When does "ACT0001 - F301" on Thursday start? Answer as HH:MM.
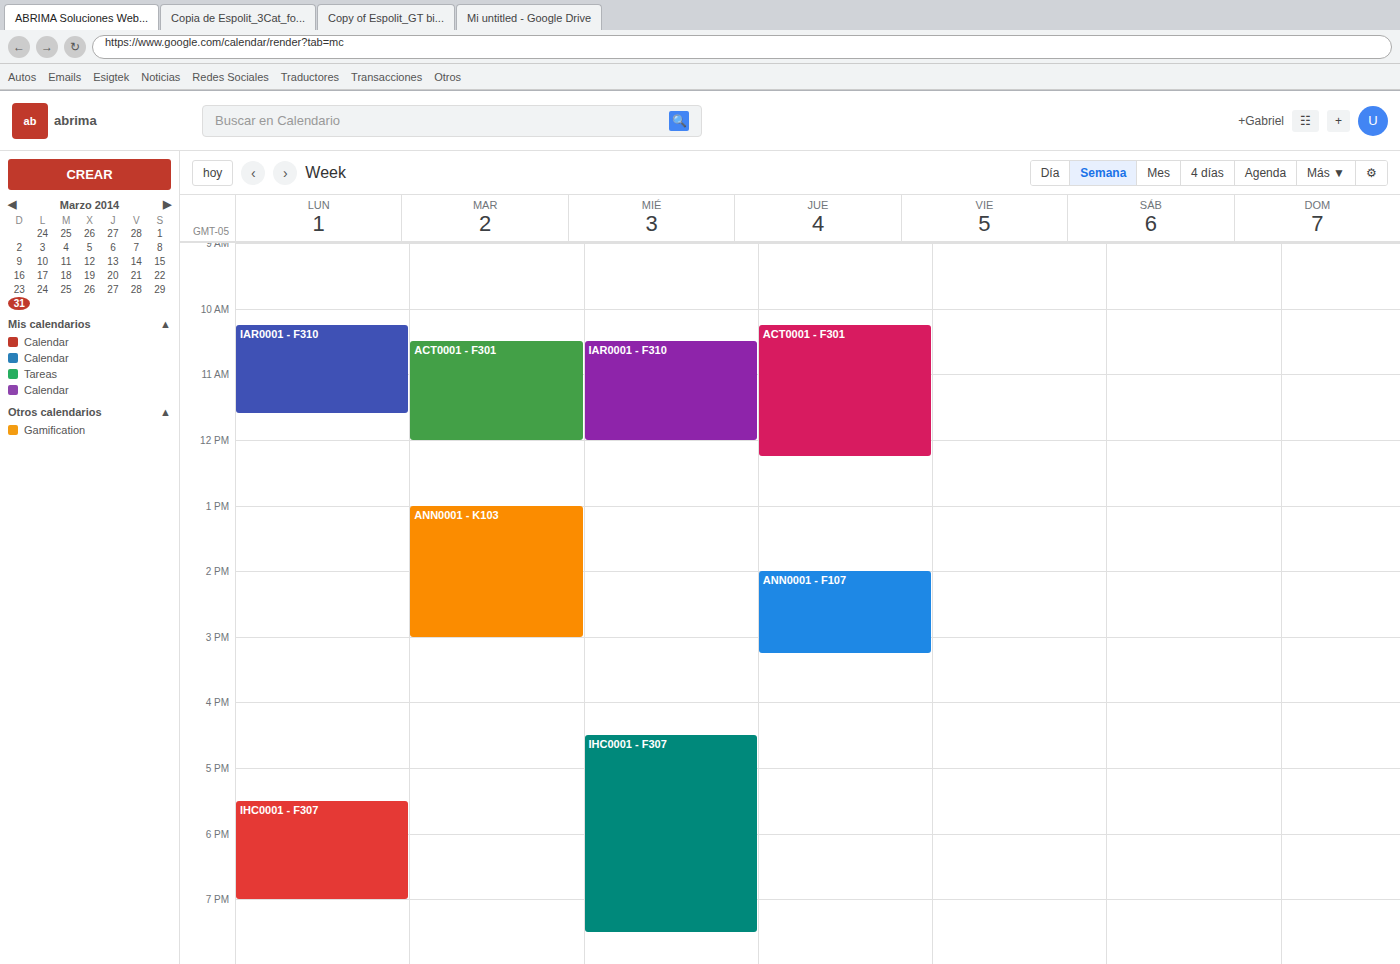
10:15